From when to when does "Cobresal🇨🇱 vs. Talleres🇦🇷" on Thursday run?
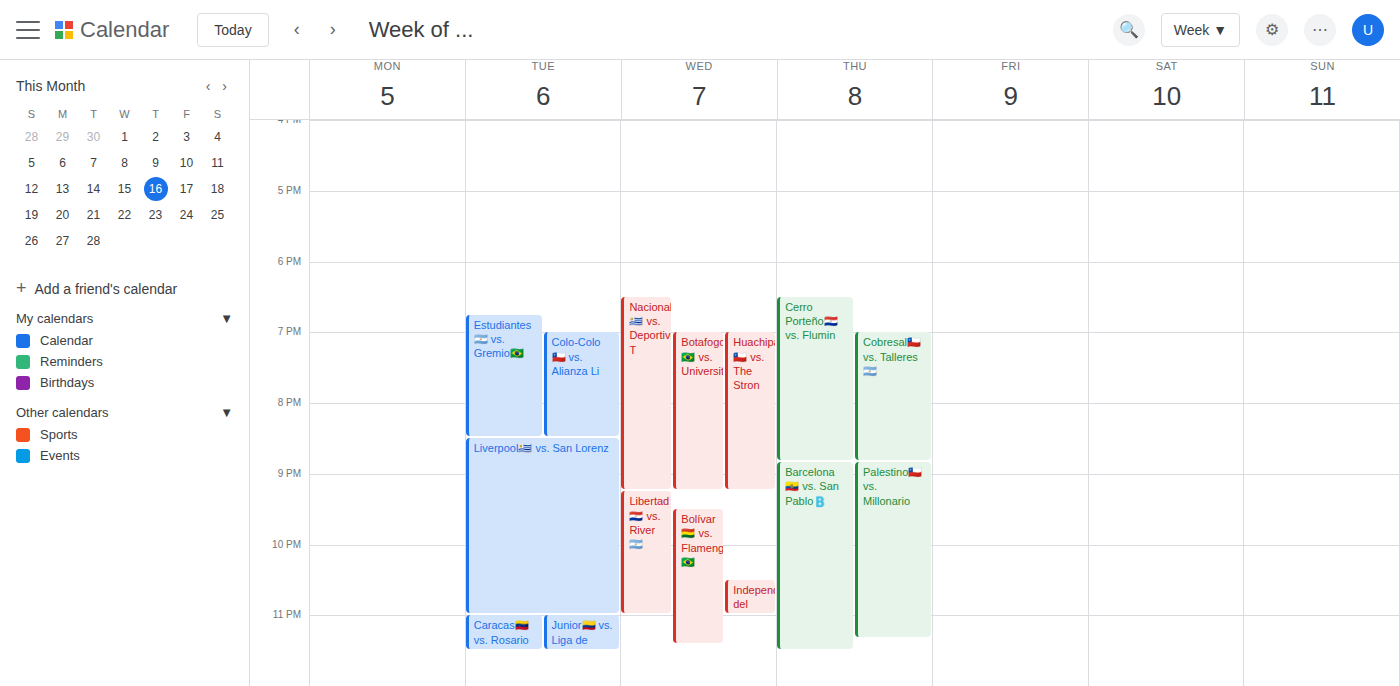
7:00 PM to 8:50 PM